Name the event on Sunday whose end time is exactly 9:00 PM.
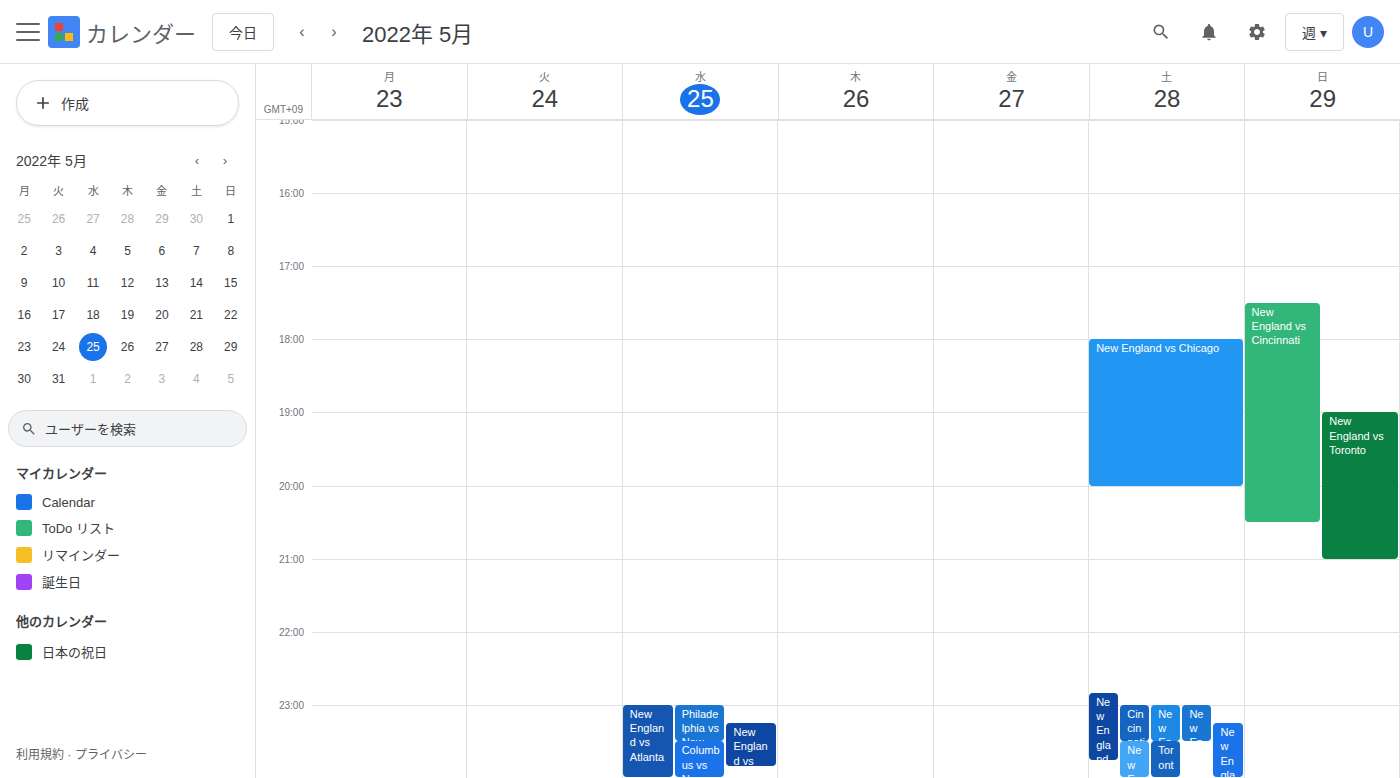
"New England vs Toronto"